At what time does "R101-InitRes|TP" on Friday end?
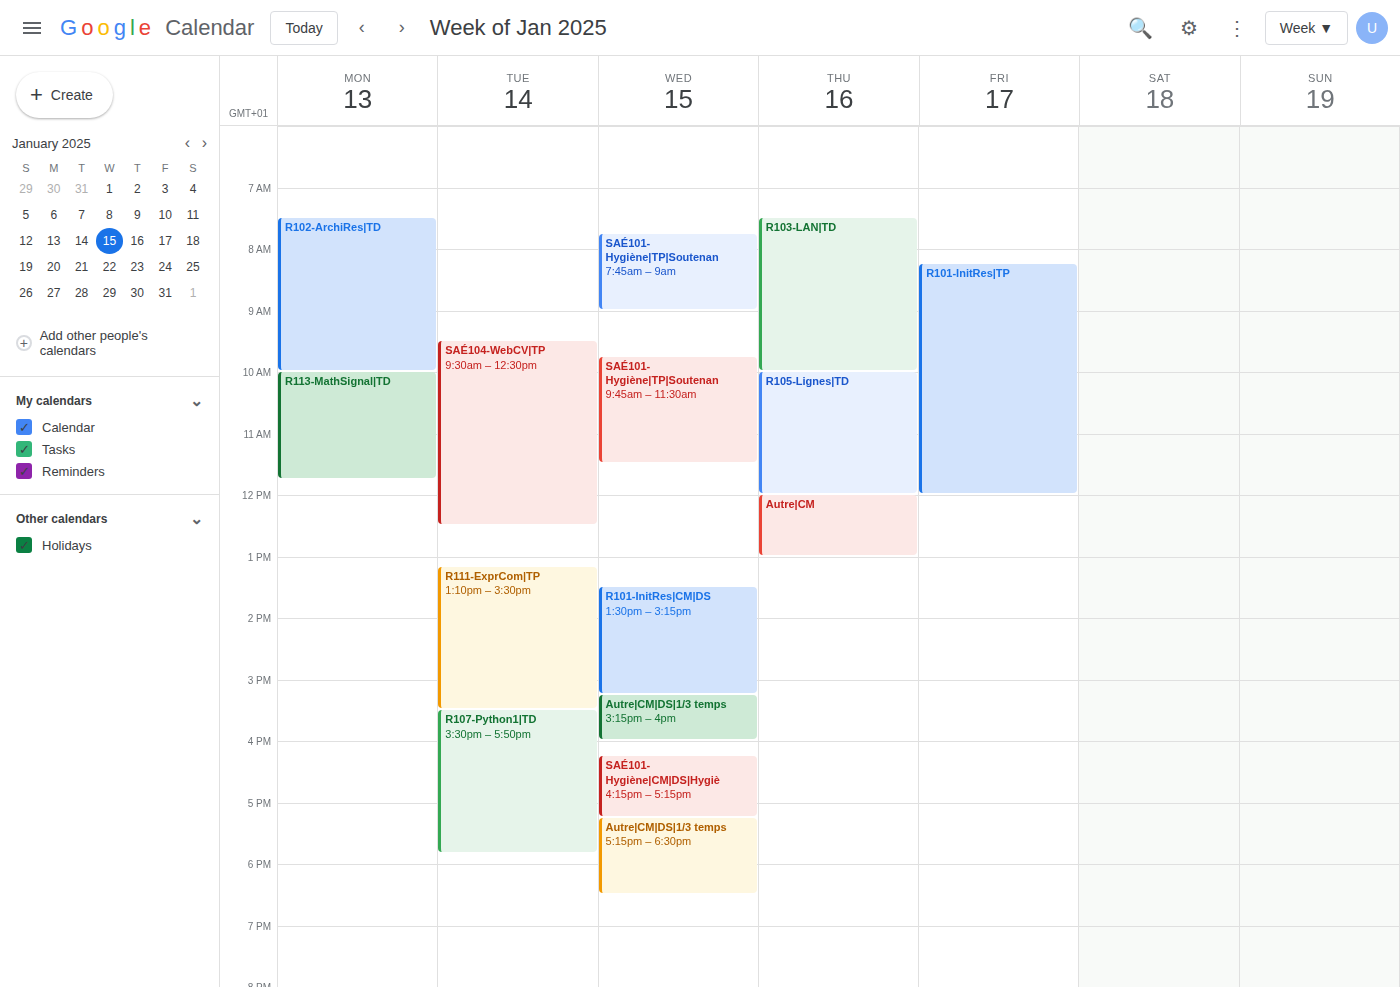
12:00